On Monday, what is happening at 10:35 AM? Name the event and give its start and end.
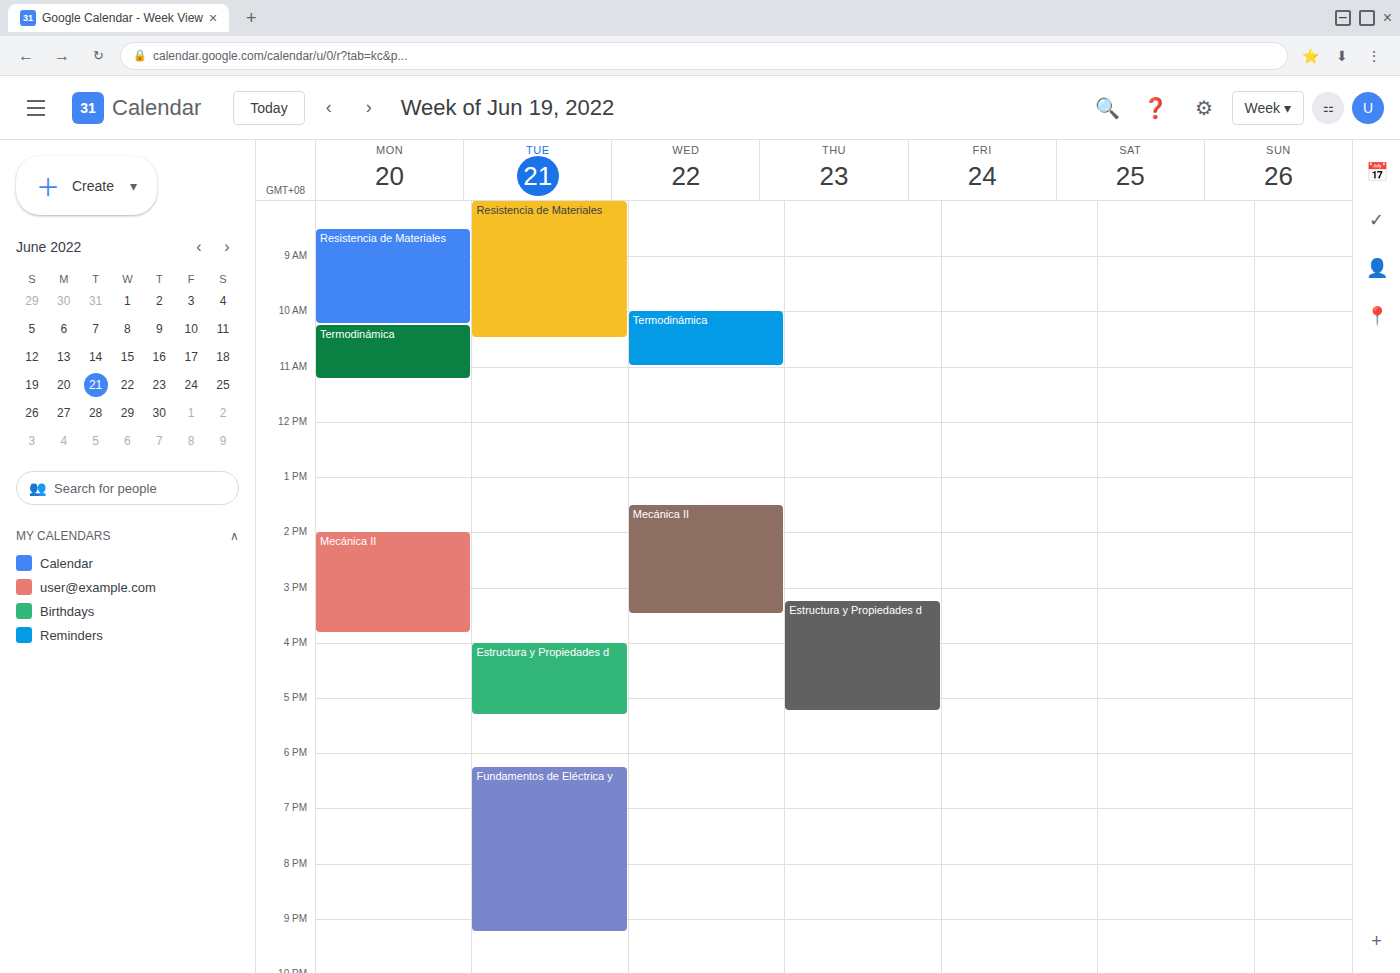
"Termodinámica", 10:15 AM to 11:15 AM